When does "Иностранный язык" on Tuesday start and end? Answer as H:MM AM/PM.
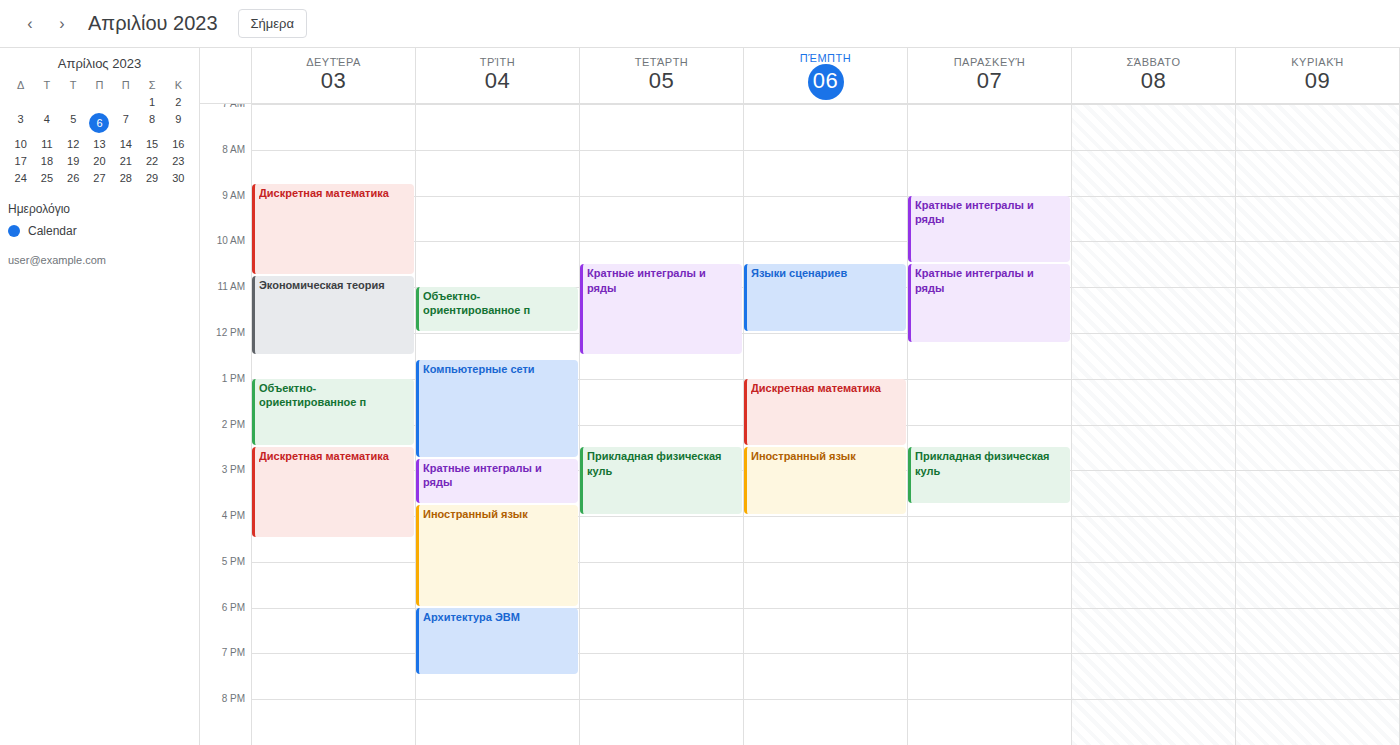
3:45 PM to 6:00 PM